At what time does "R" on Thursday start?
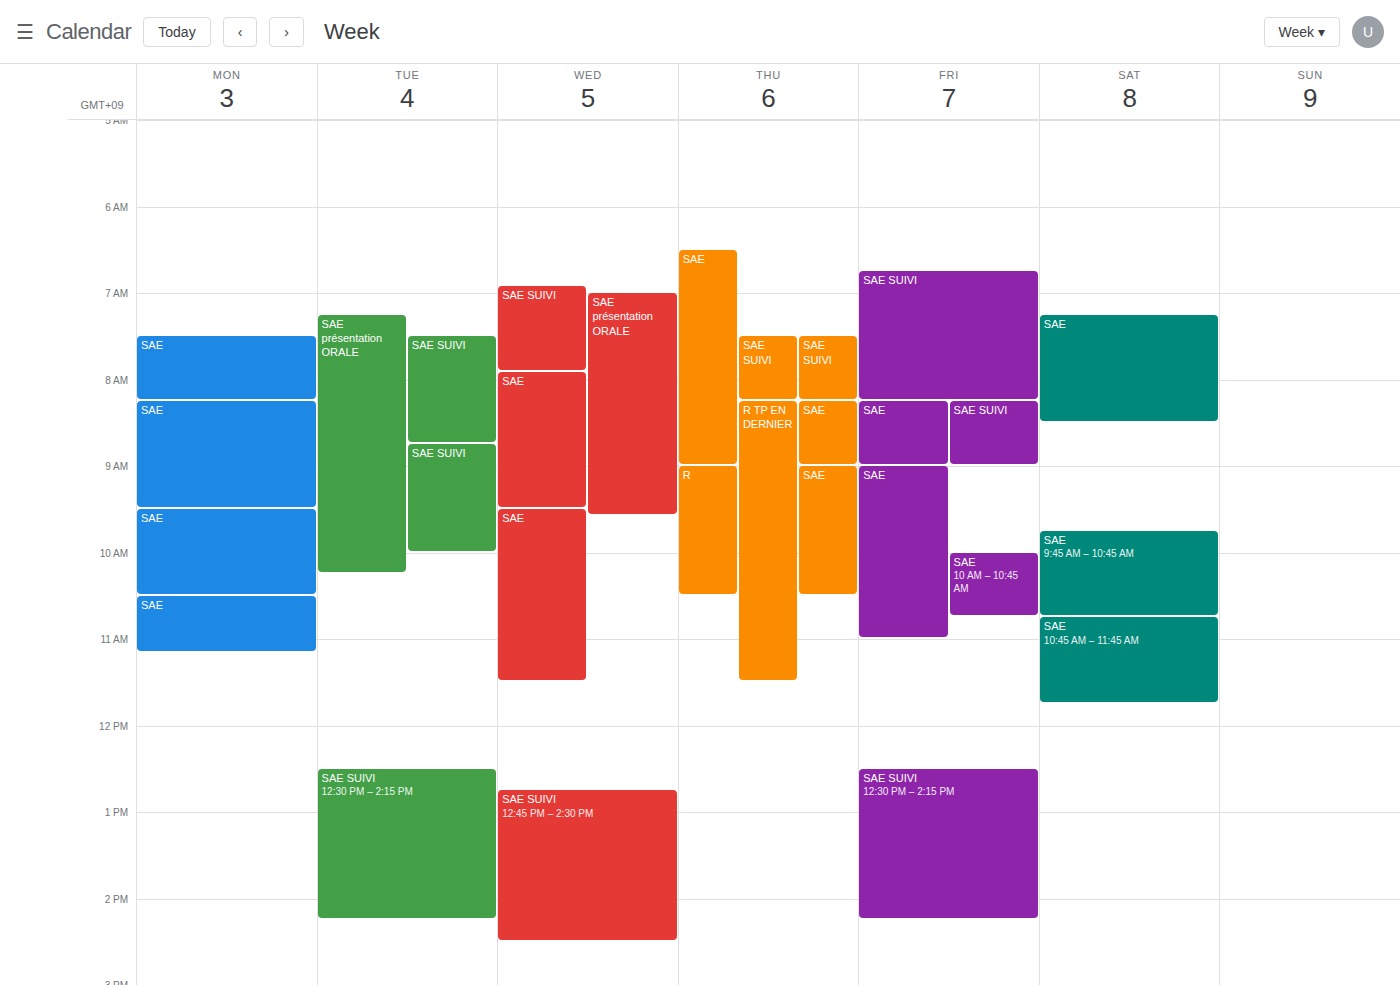
9:00 AM